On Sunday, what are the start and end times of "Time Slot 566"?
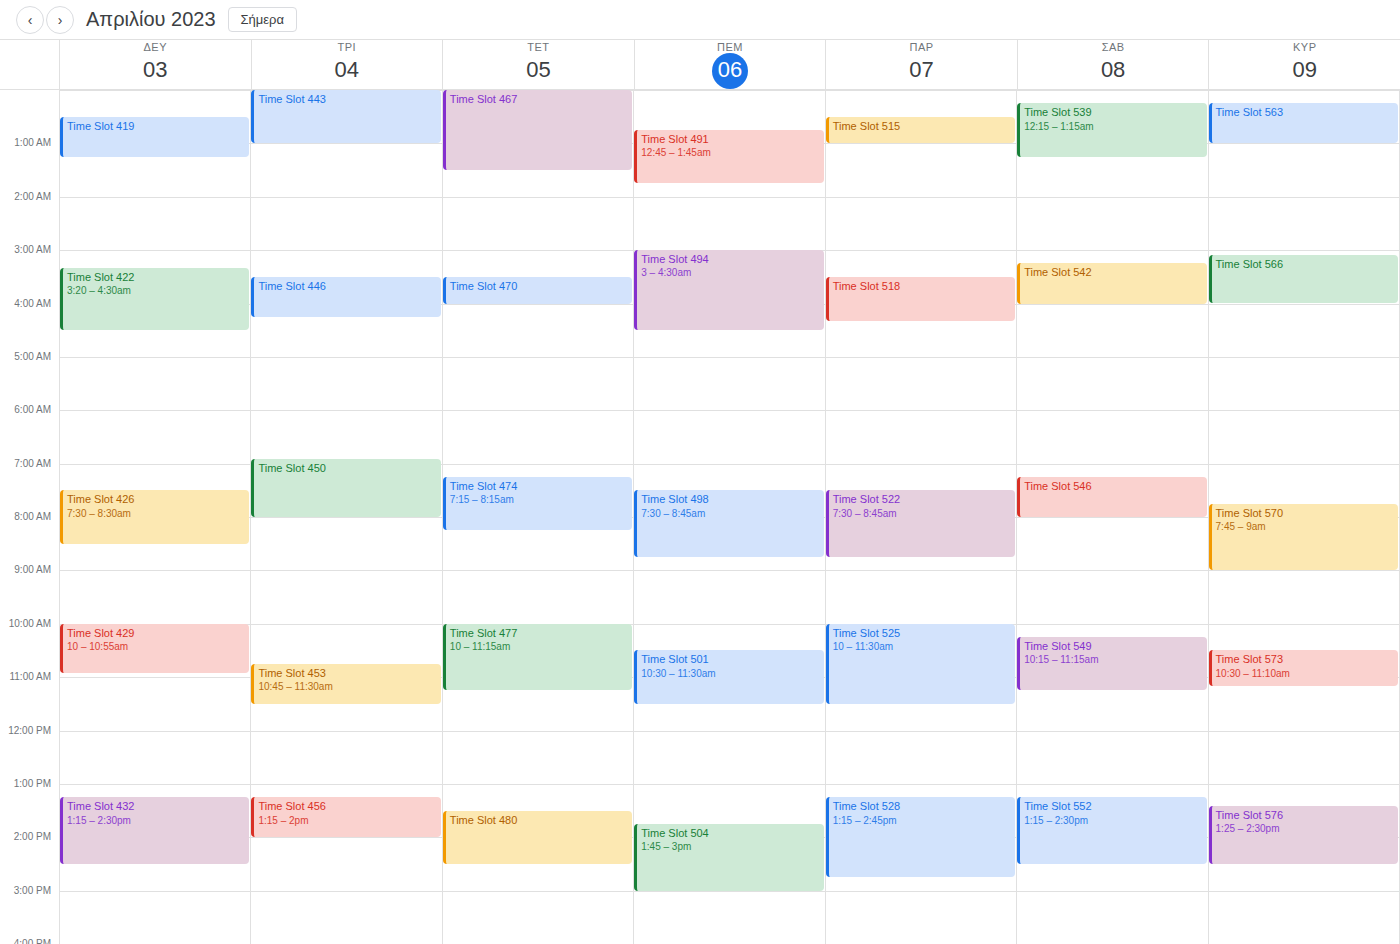
3:05 AM to 4:00 AM